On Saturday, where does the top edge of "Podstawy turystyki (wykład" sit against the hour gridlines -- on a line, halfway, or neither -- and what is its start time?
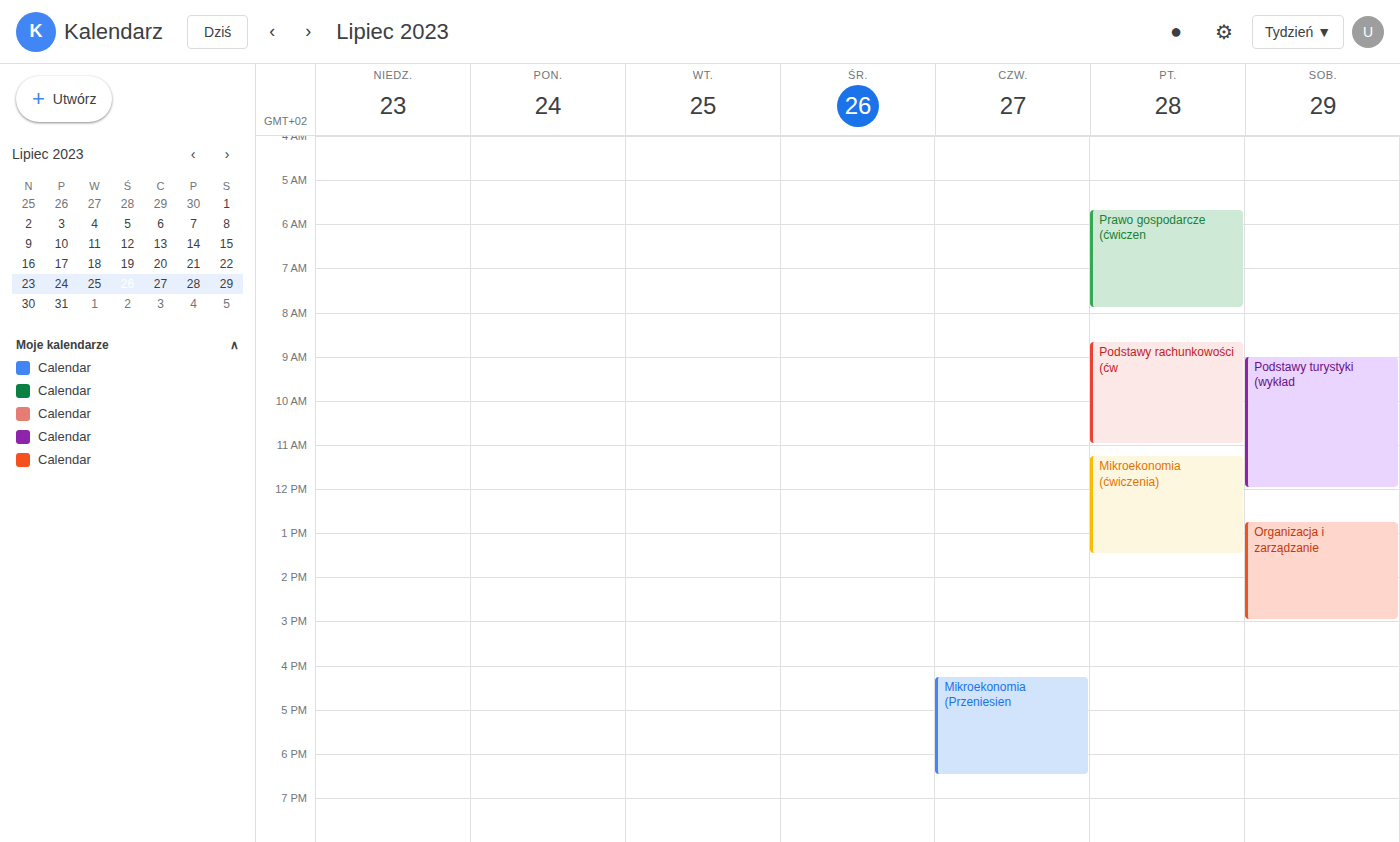
09:00 -- exactly on the 09:00 line.